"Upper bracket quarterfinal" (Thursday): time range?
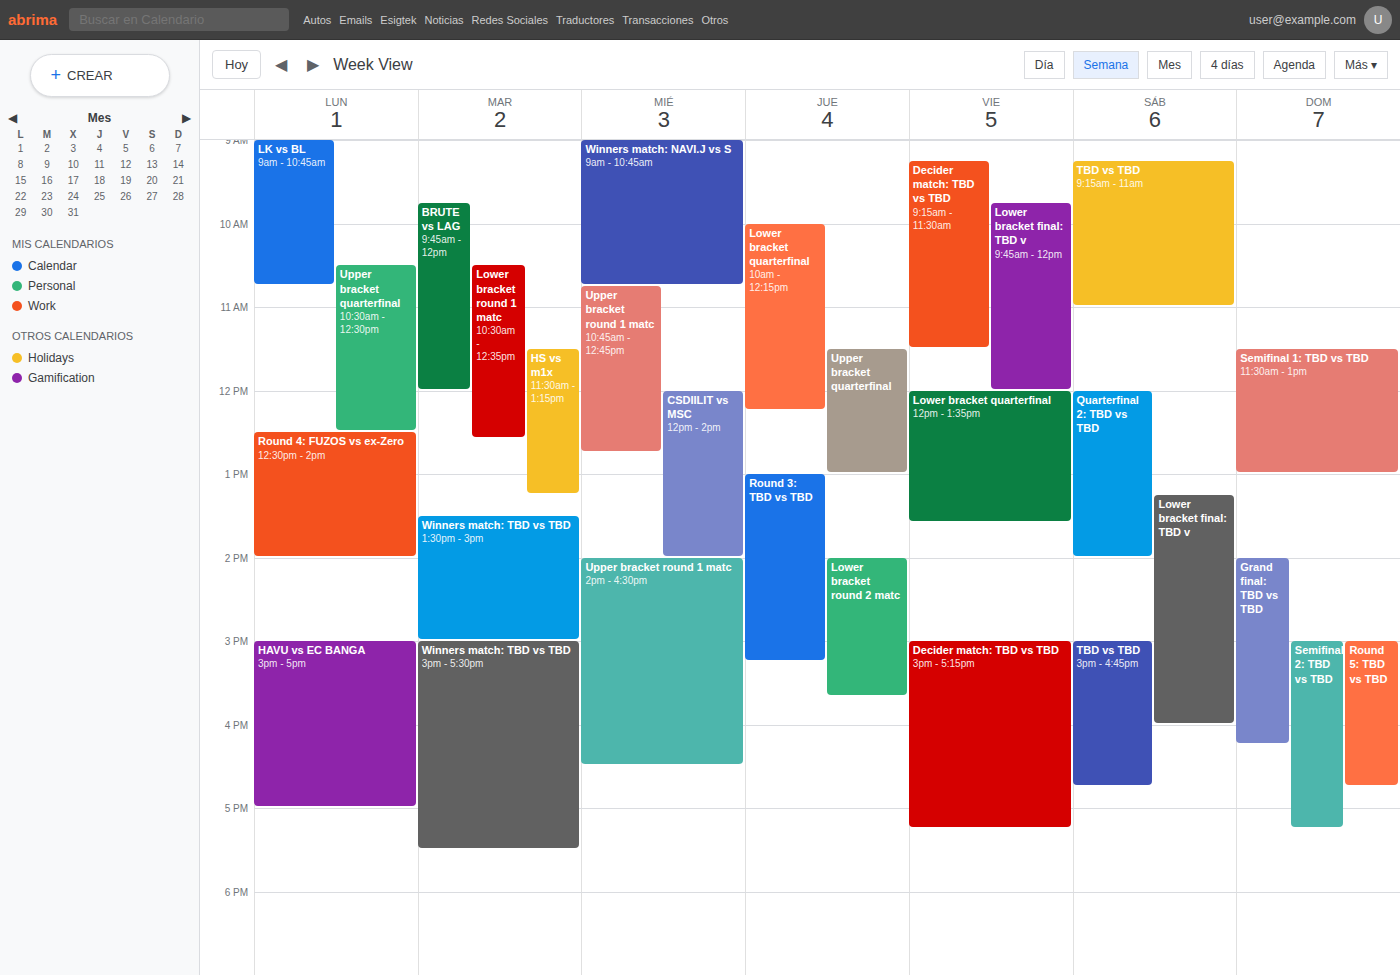
11:30 to 13:00